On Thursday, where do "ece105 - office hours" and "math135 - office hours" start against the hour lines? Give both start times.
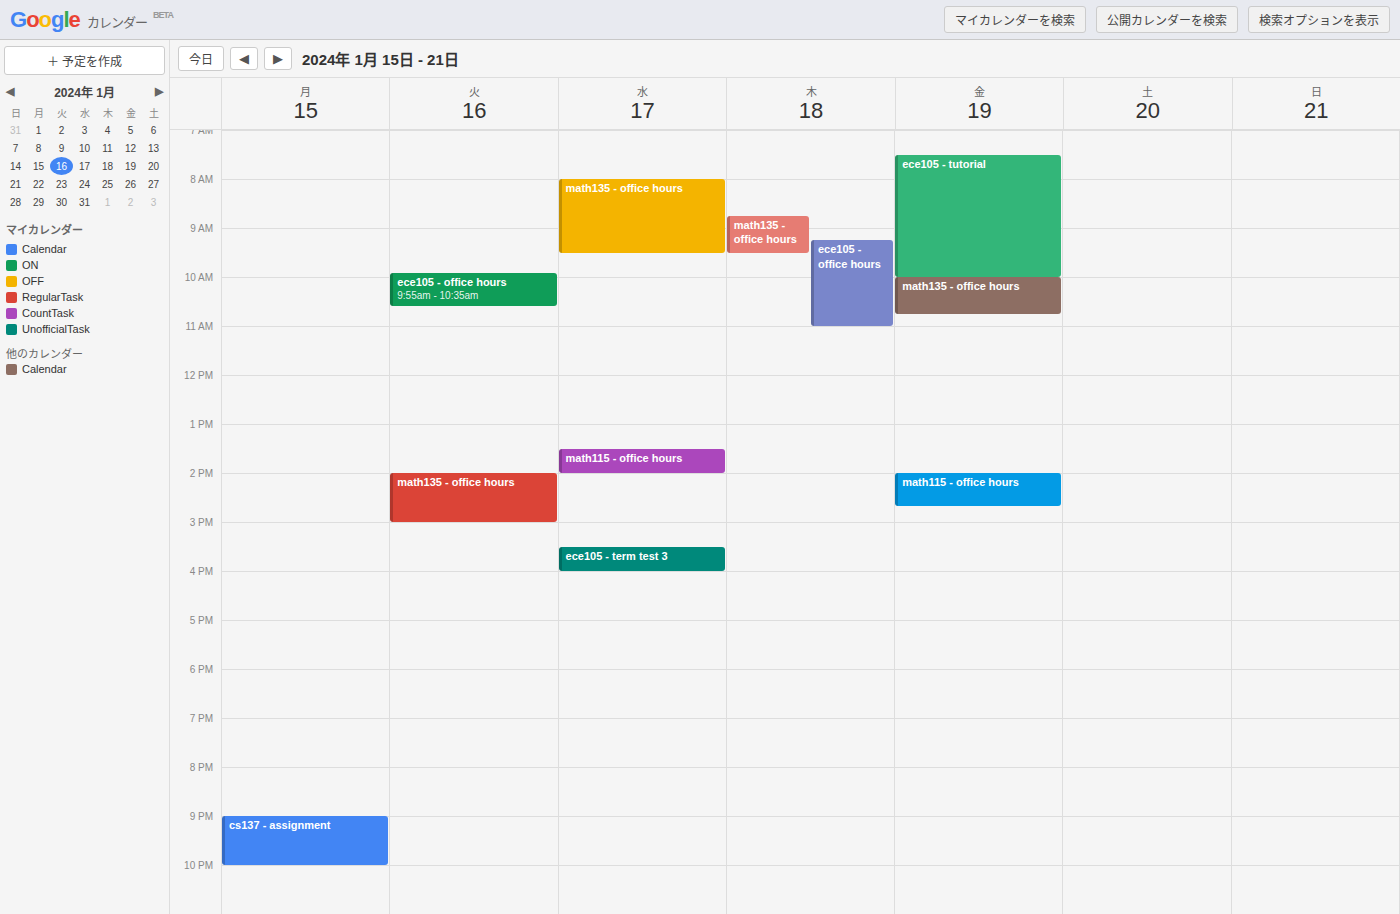
"ece105 - office hours": 9:15 AM, neither: a quarter of the way from the 9 AM line to the 10 AM line. "math135 - office hours": 8:45 AM, neither: three quarters of the way from the 8 AM line to the 9 AM line.